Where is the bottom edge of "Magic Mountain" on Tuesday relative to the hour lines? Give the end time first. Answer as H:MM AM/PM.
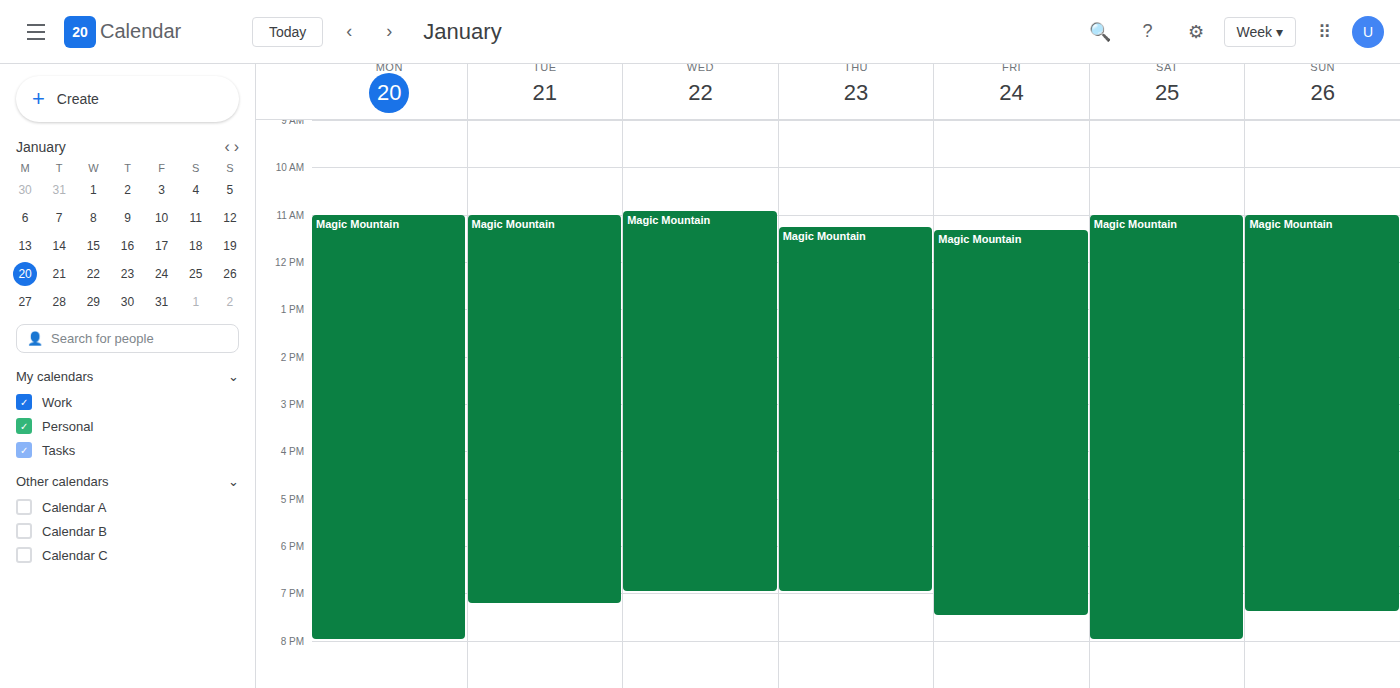
7:15 PM -- neither: a quarter of the way from the 7 PM line to the 8 PM line.